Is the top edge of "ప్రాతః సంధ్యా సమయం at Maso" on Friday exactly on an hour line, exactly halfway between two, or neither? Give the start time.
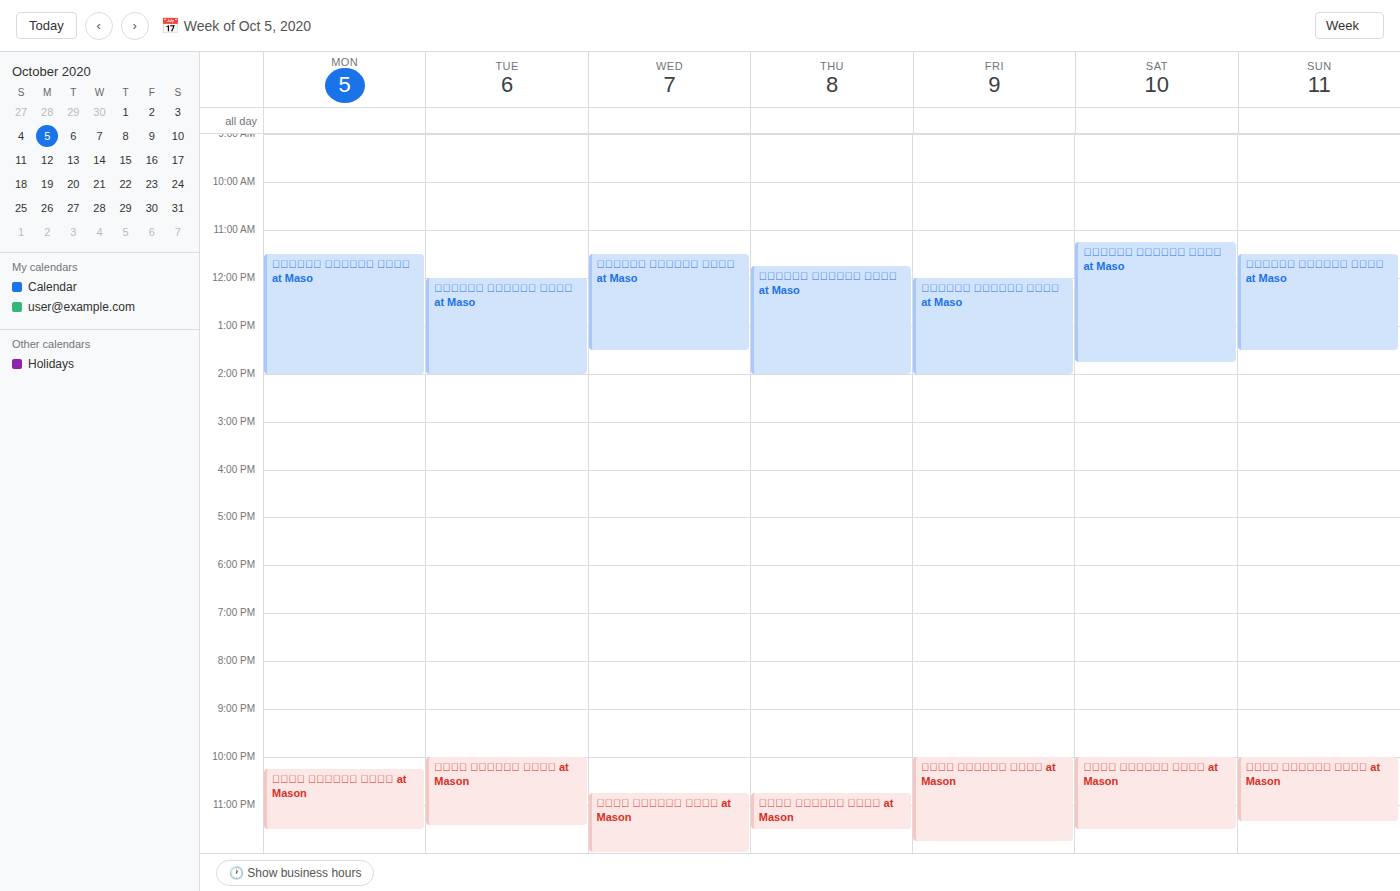
12:00 PM -- exactly on the 12 PM line.